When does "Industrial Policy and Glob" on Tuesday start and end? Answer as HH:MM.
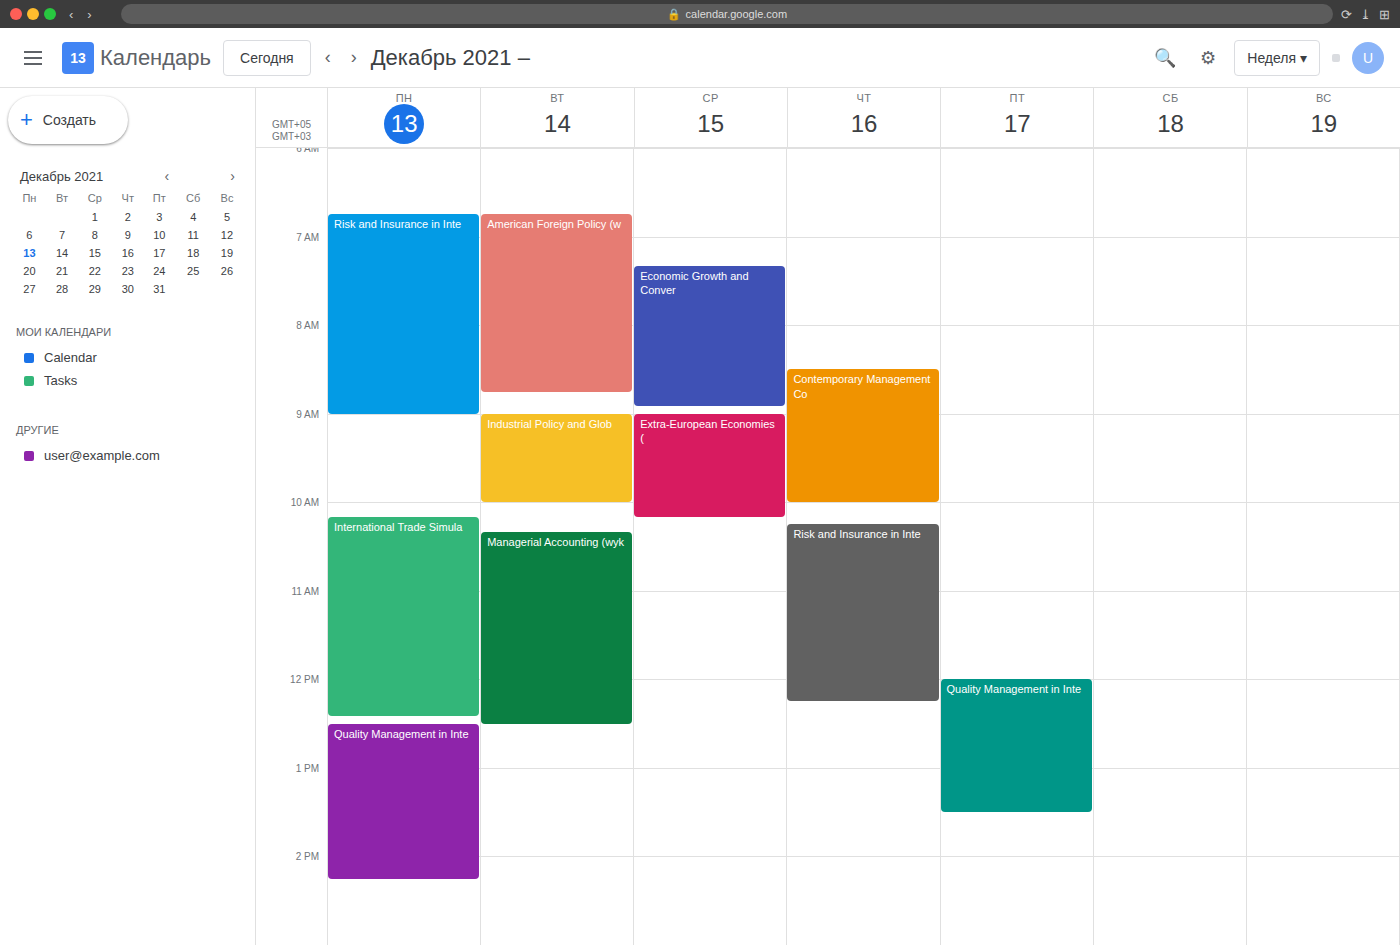
09:00 to 10:00